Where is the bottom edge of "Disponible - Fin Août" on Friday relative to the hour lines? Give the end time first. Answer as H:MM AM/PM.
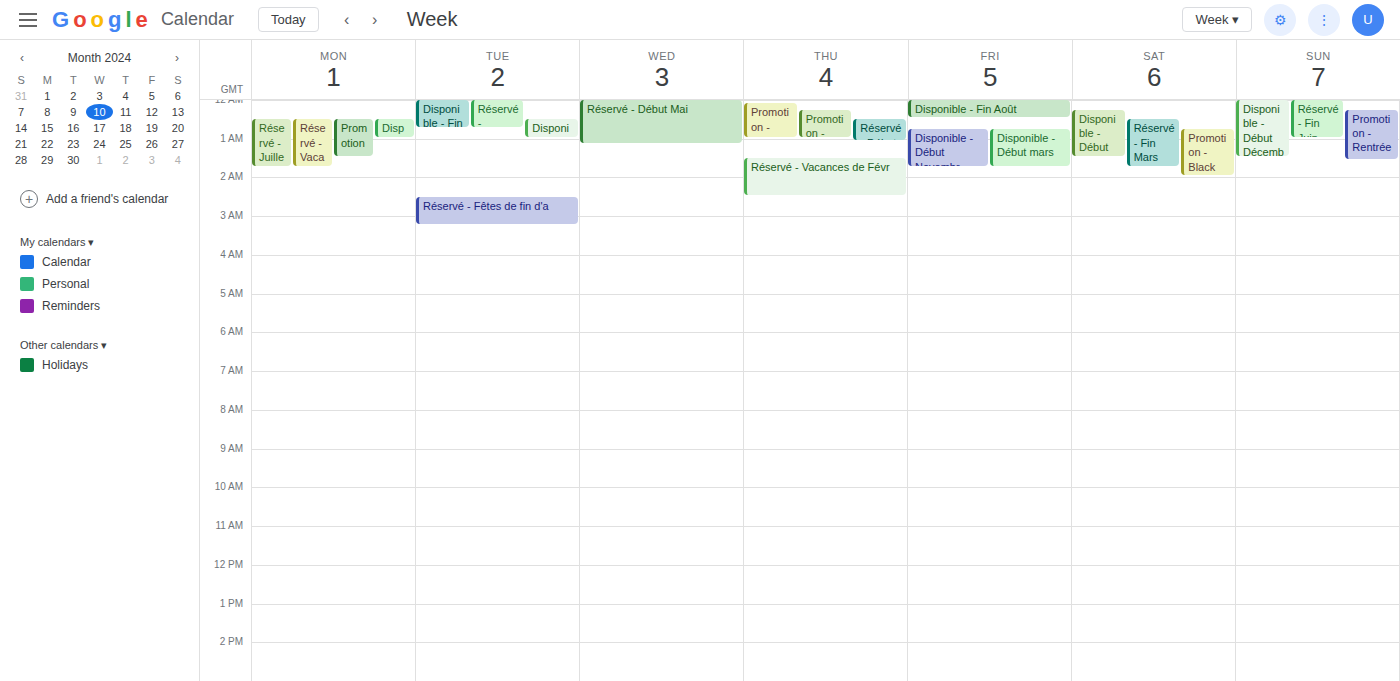
12:30 AM -- halfway between the 12 AM and 1 AM lines.